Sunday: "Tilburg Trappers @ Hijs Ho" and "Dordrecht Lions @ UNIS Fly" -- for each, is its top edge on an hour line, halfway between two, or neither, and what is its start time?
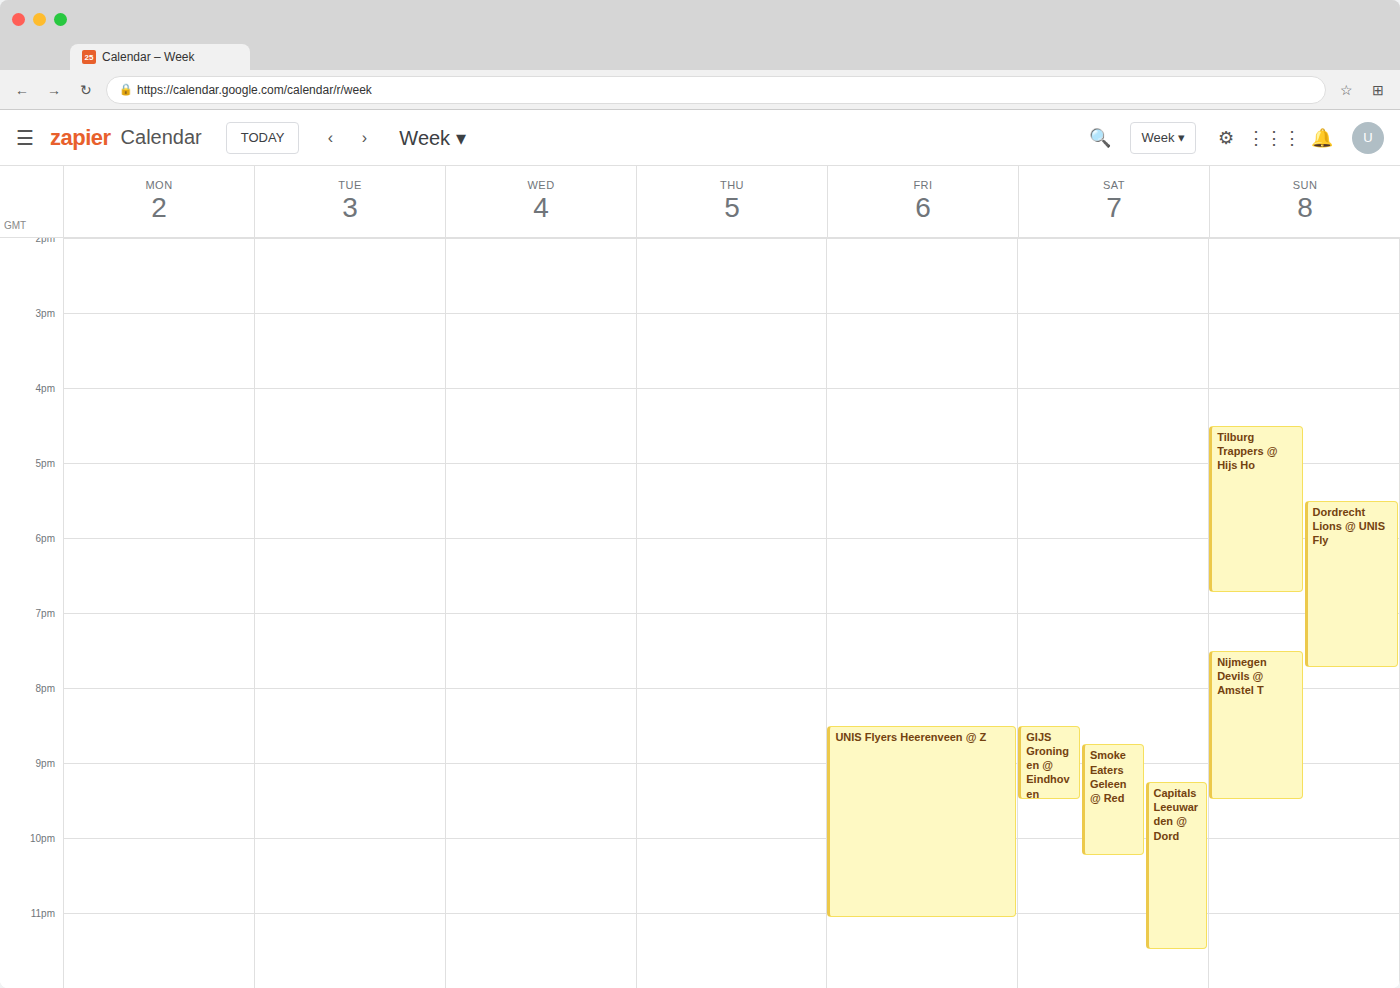
"Tilburg Trappers @ Hijs Ho": 4:30 PM, halfway between the 4 PM and 5 PM lines. "Dordrecht Lions @ UNIS Fly": 5:30 PM, halfway between the 5 PM and 6 PM lines.